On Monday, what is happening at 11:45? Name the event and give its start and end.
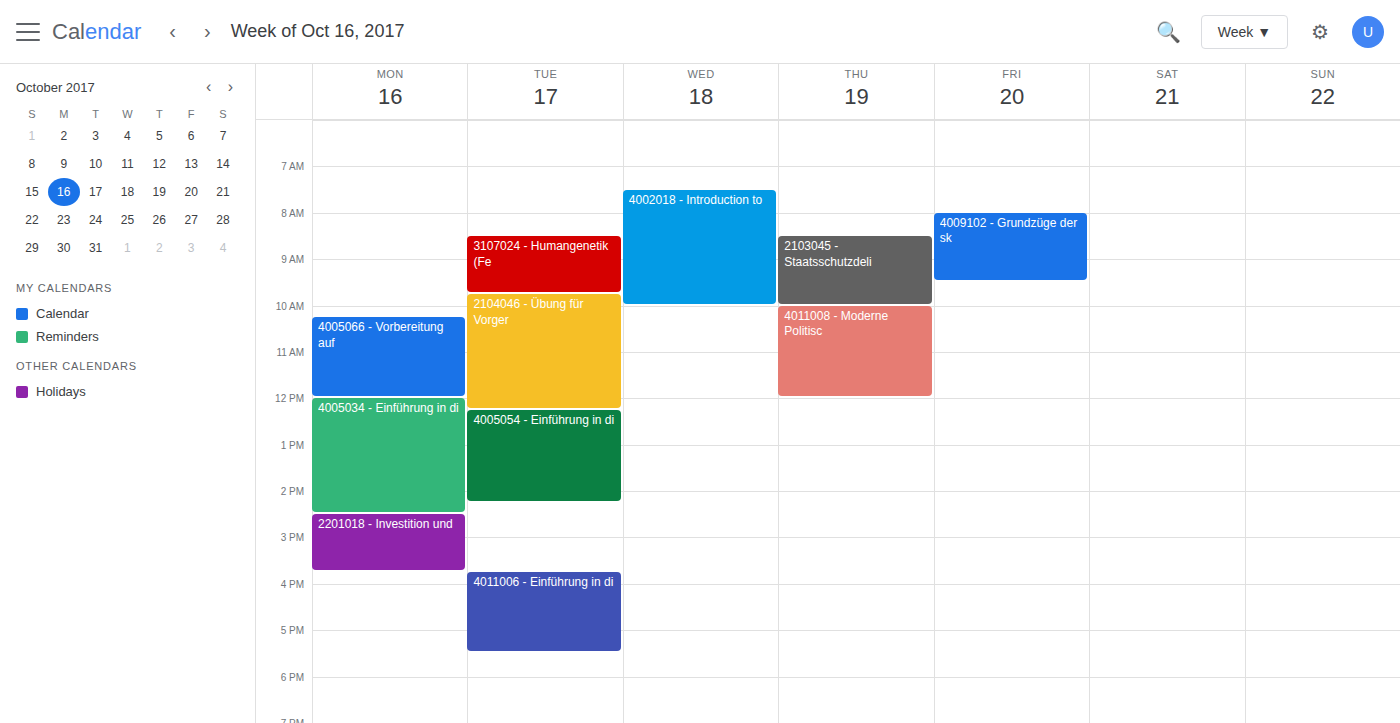
"4005066 - Vorbereitung auf", 10:15 to 12:00